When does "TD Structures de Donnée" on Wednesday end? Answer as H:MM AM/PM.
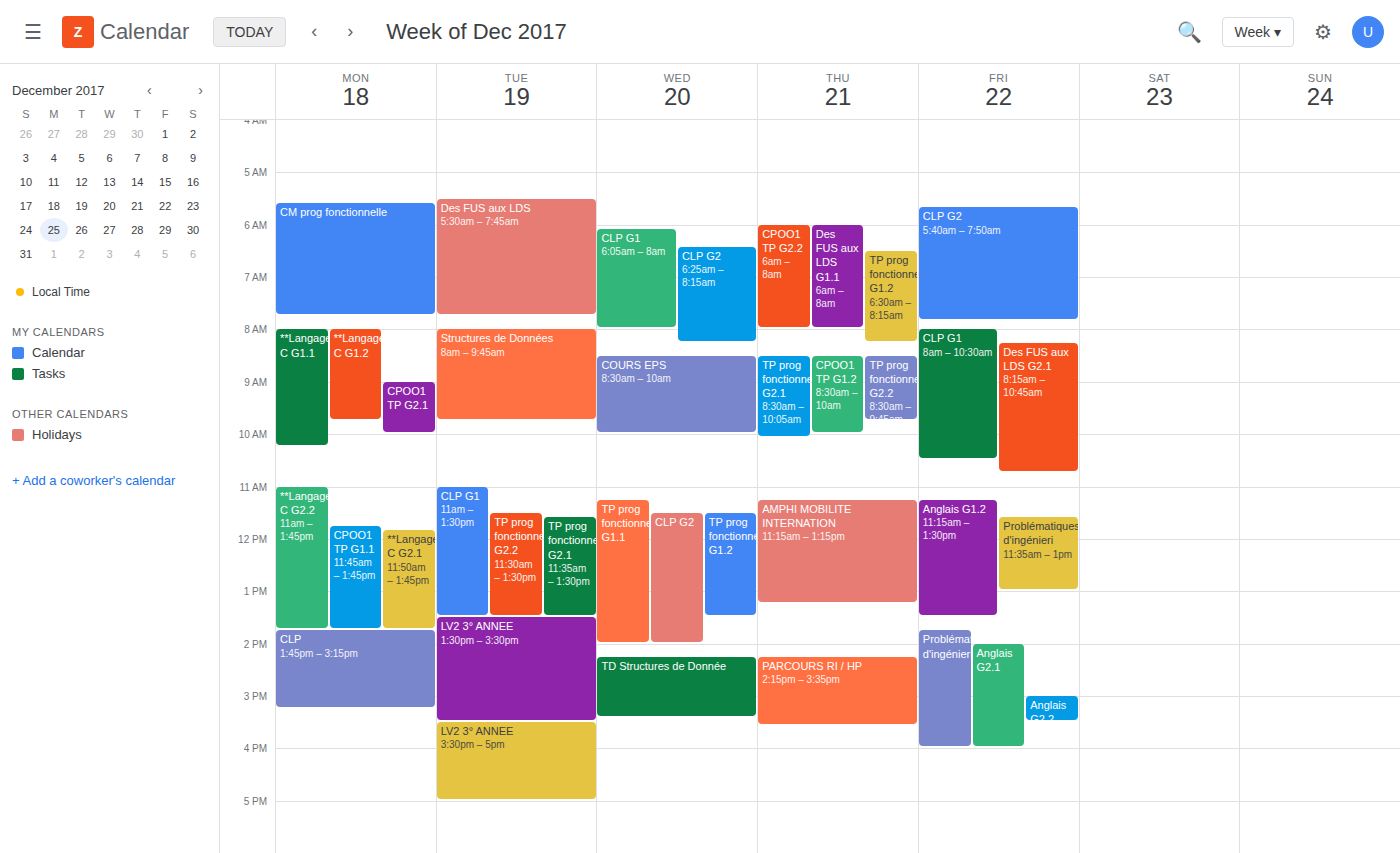
3:25 PM